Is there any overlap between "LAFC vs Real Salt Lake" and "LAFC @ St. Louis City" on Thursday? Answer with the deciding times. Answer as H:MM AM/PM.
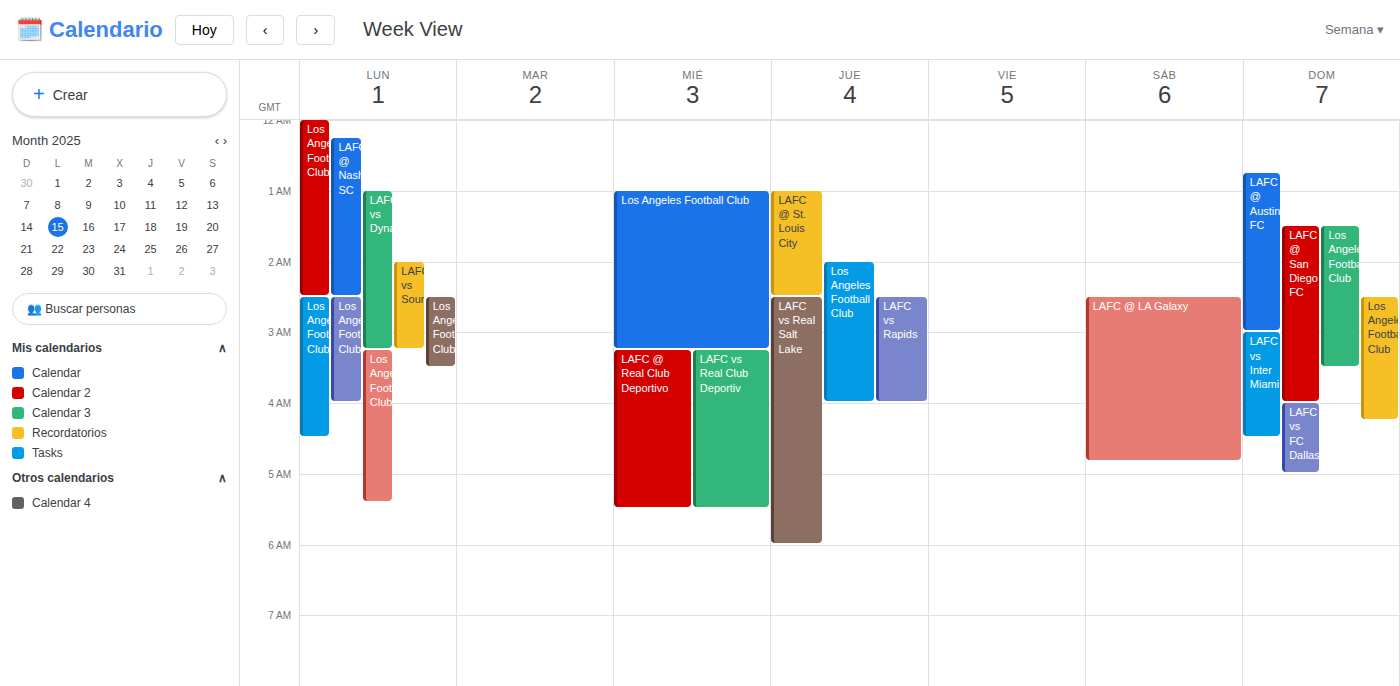
"LAFC @ St. Louis City" ends at 2:30 AM, exactly when "LAFC vs Real Salt Lake" starts -- they touch but do not overlap.